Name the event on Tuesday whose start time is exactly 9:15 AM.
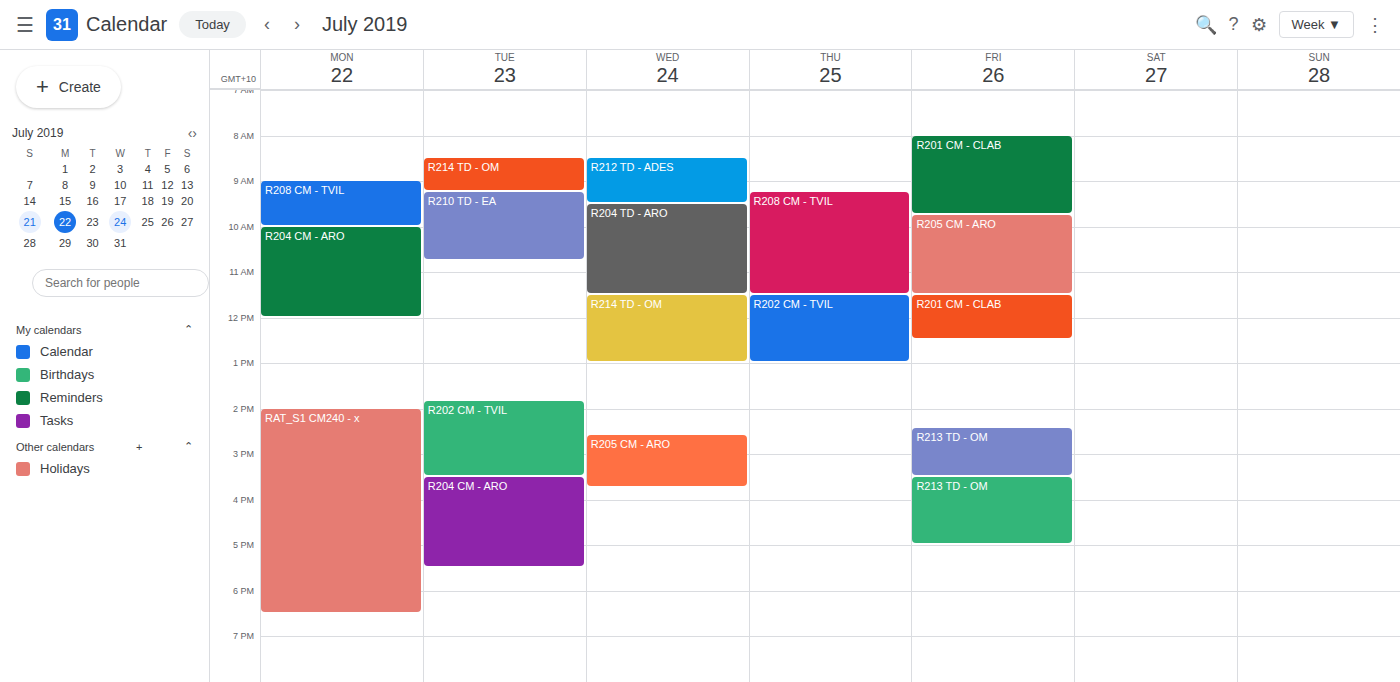
"R210 TD - EA"